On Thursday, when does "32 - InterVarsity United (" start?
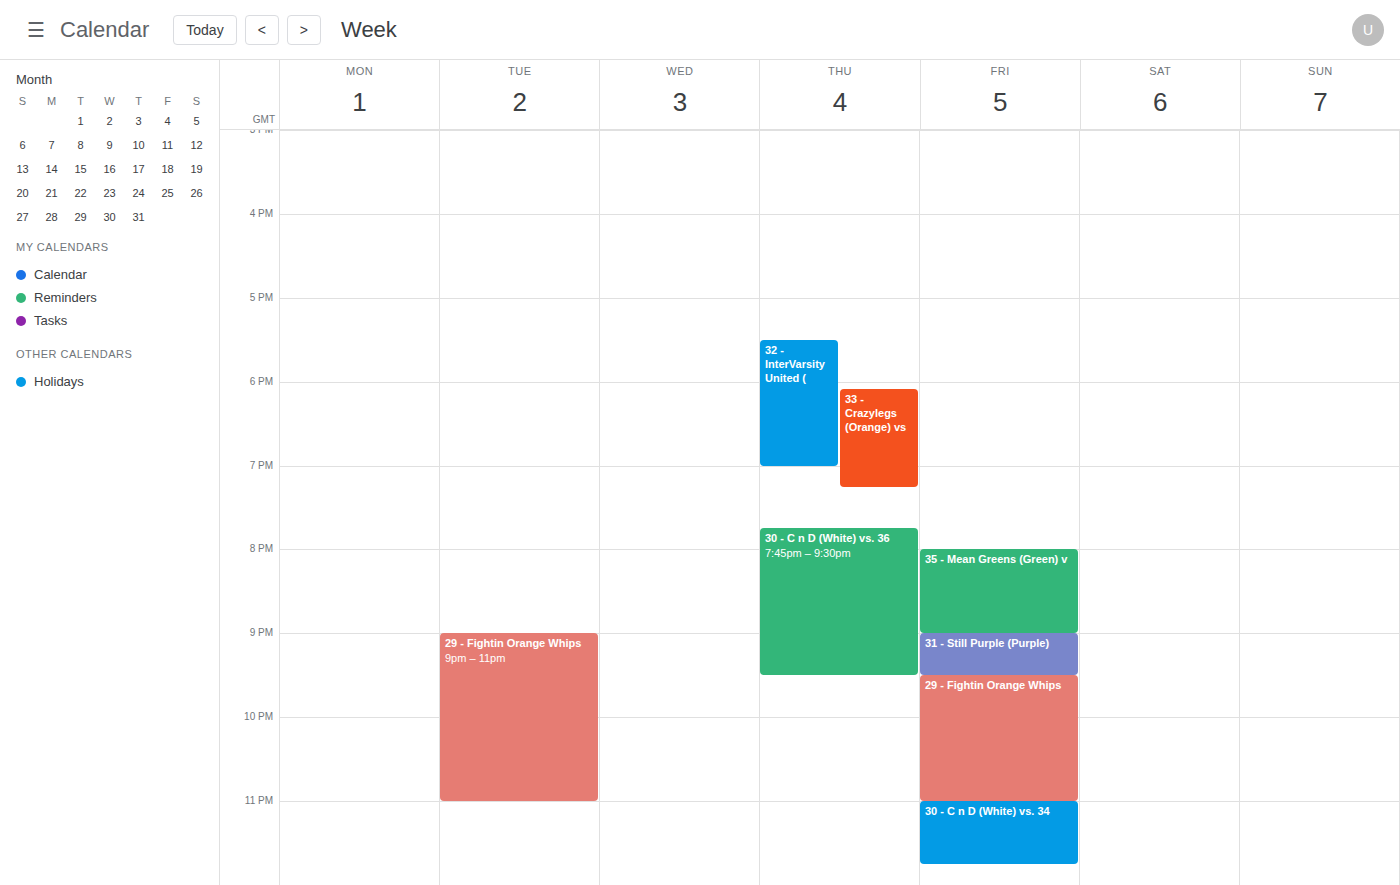
17:30